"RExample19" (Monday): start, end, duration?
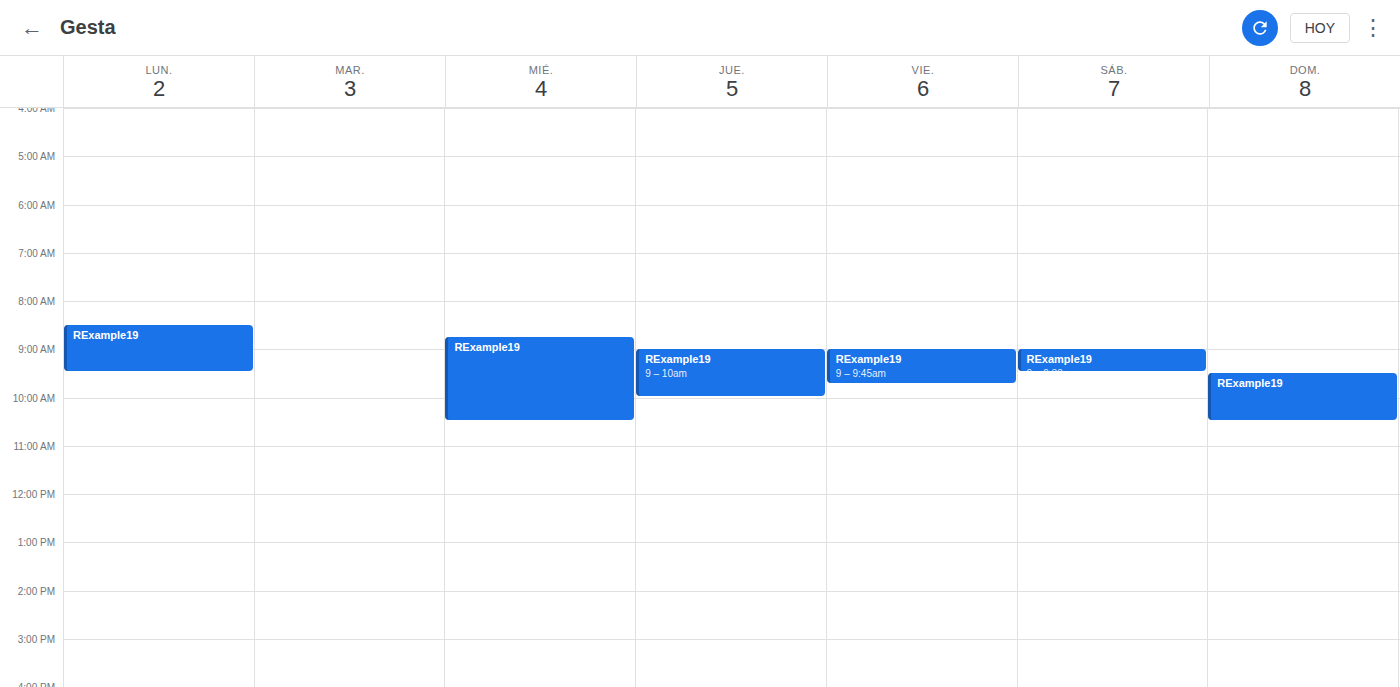
8:30 AM to 9:30 AM, 1 hour